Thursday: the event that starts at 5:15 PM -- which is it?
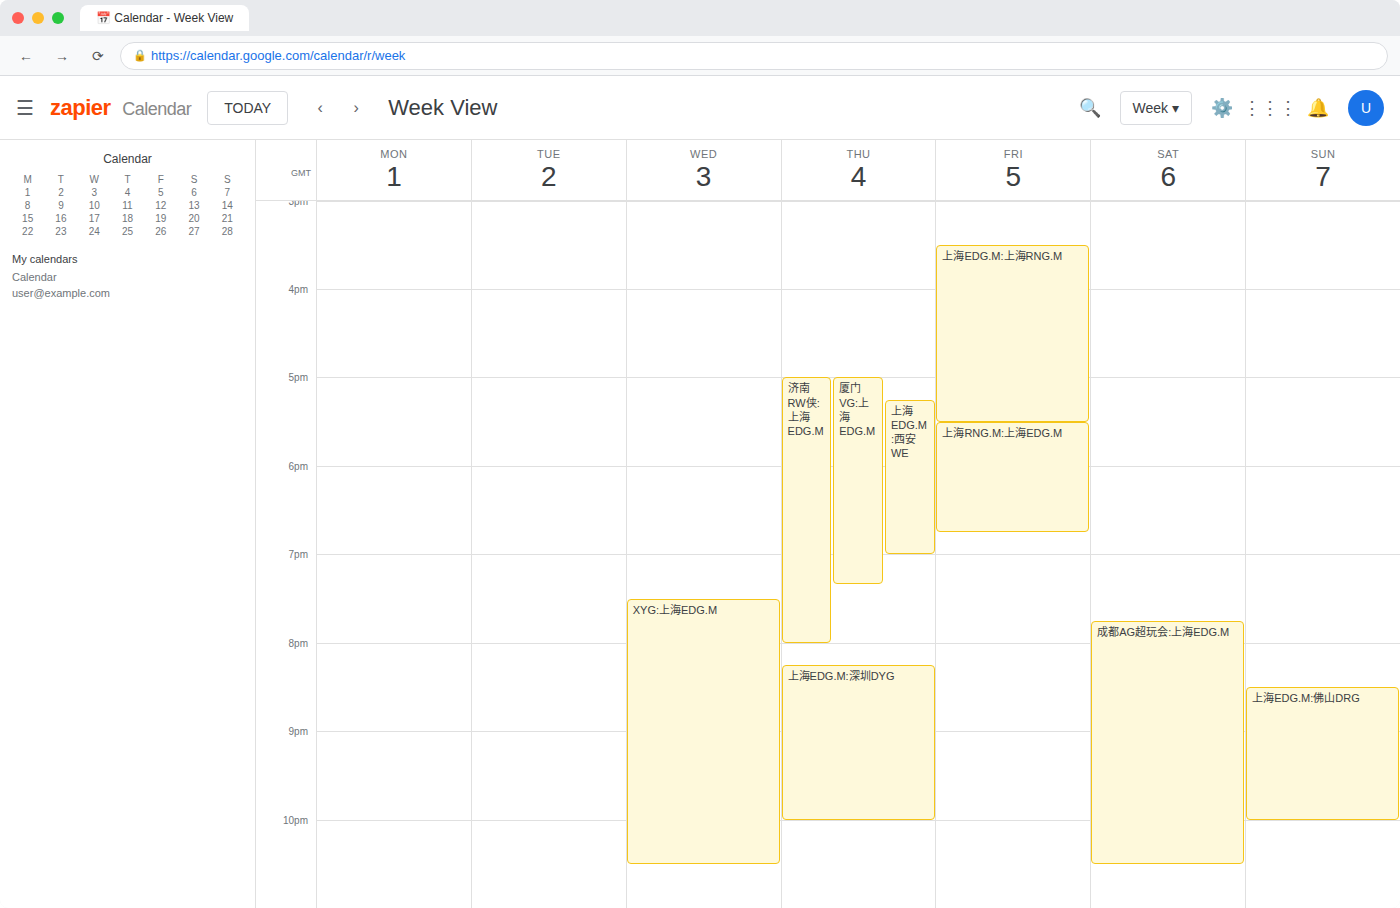
"上海EDG.M:西安WE"